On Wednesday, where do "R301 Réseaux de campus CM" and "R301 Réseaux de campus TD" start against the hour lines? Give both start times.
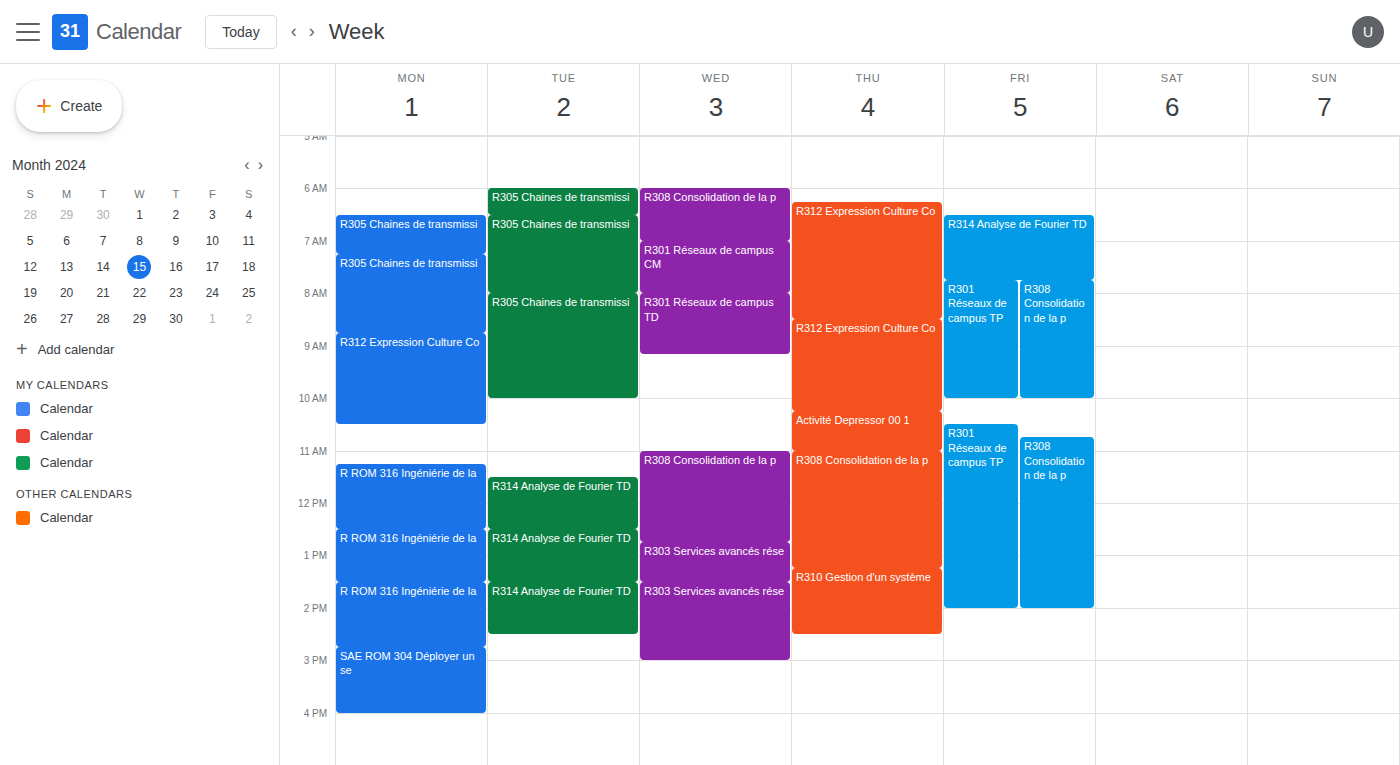
"R301 Réseaux de campus CM": 07:00, exactly on the 07:00 line. "R301 Réseaux de campus TD": 08:00, exactly on the 08:00 line.